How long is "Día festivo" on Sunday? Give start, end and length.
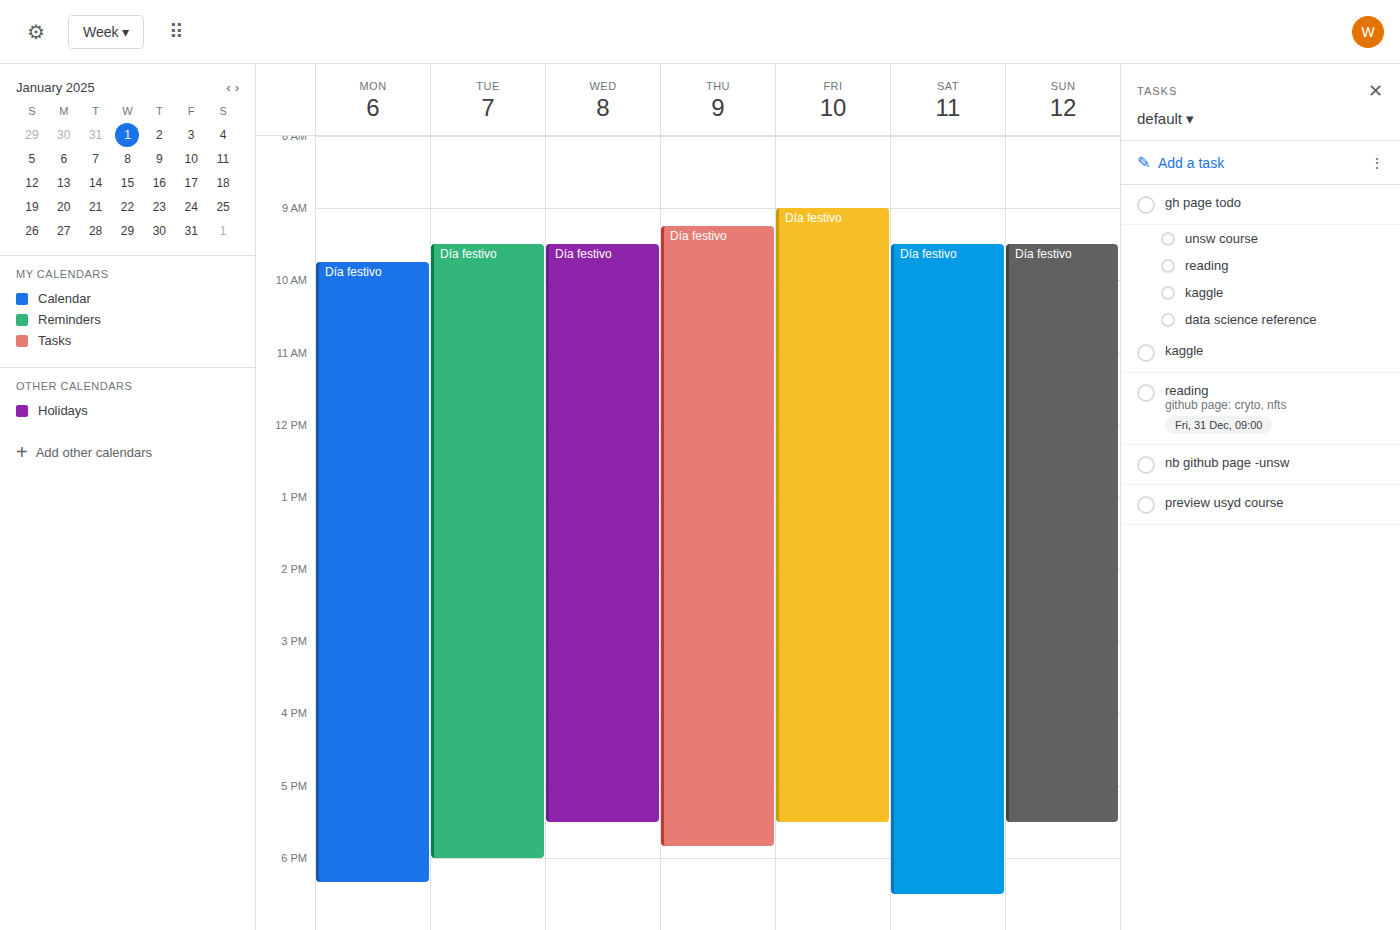
9:30 AM to 5:30 PM, 8 hours